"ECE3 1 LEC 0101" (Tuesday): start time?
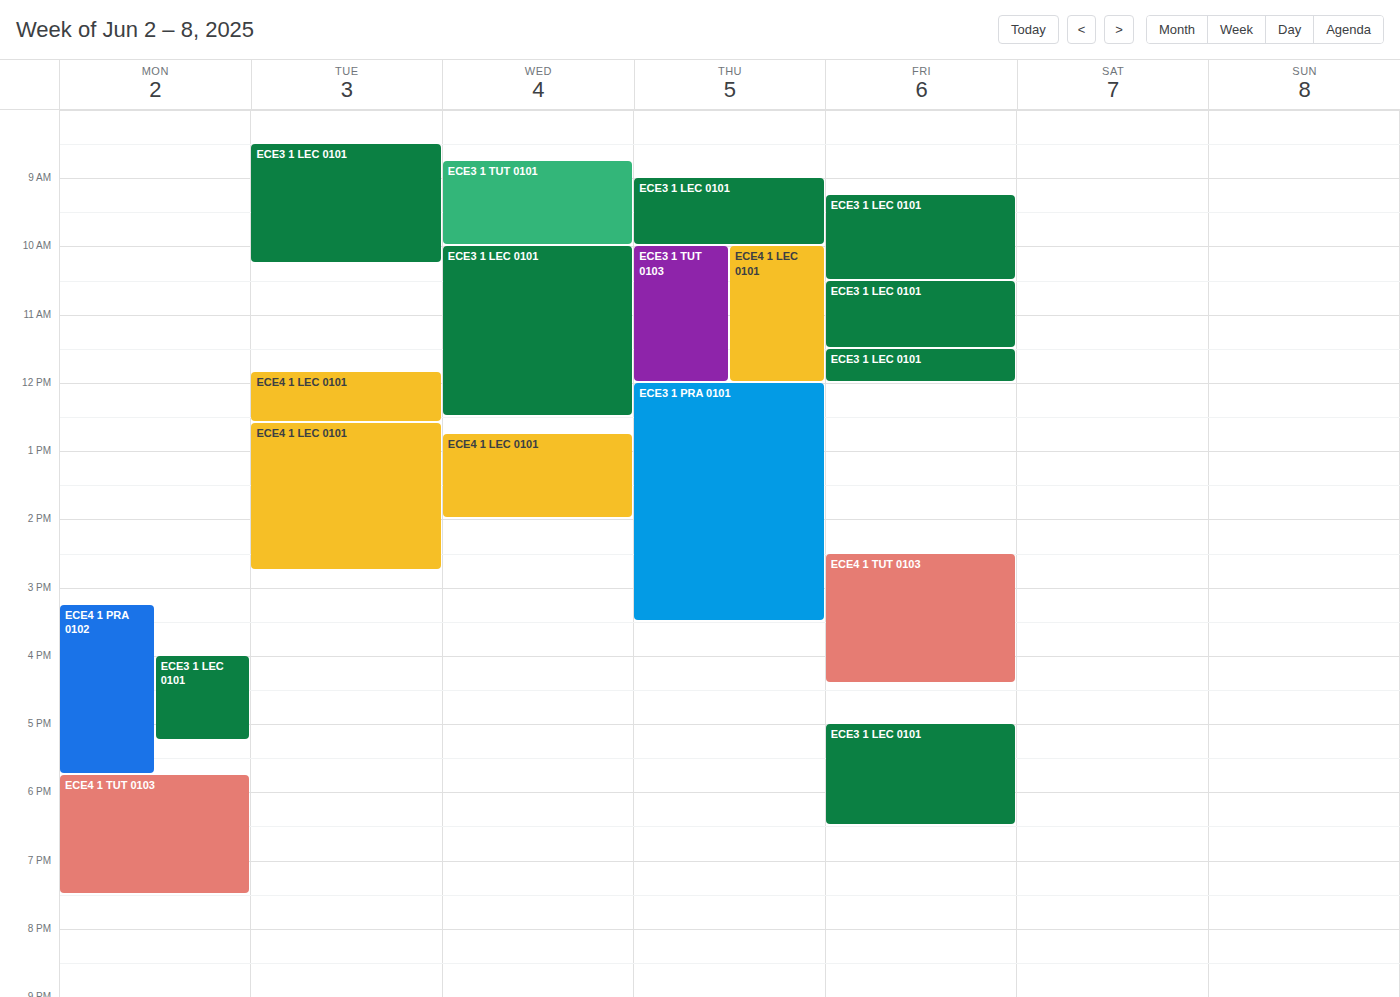
08:30